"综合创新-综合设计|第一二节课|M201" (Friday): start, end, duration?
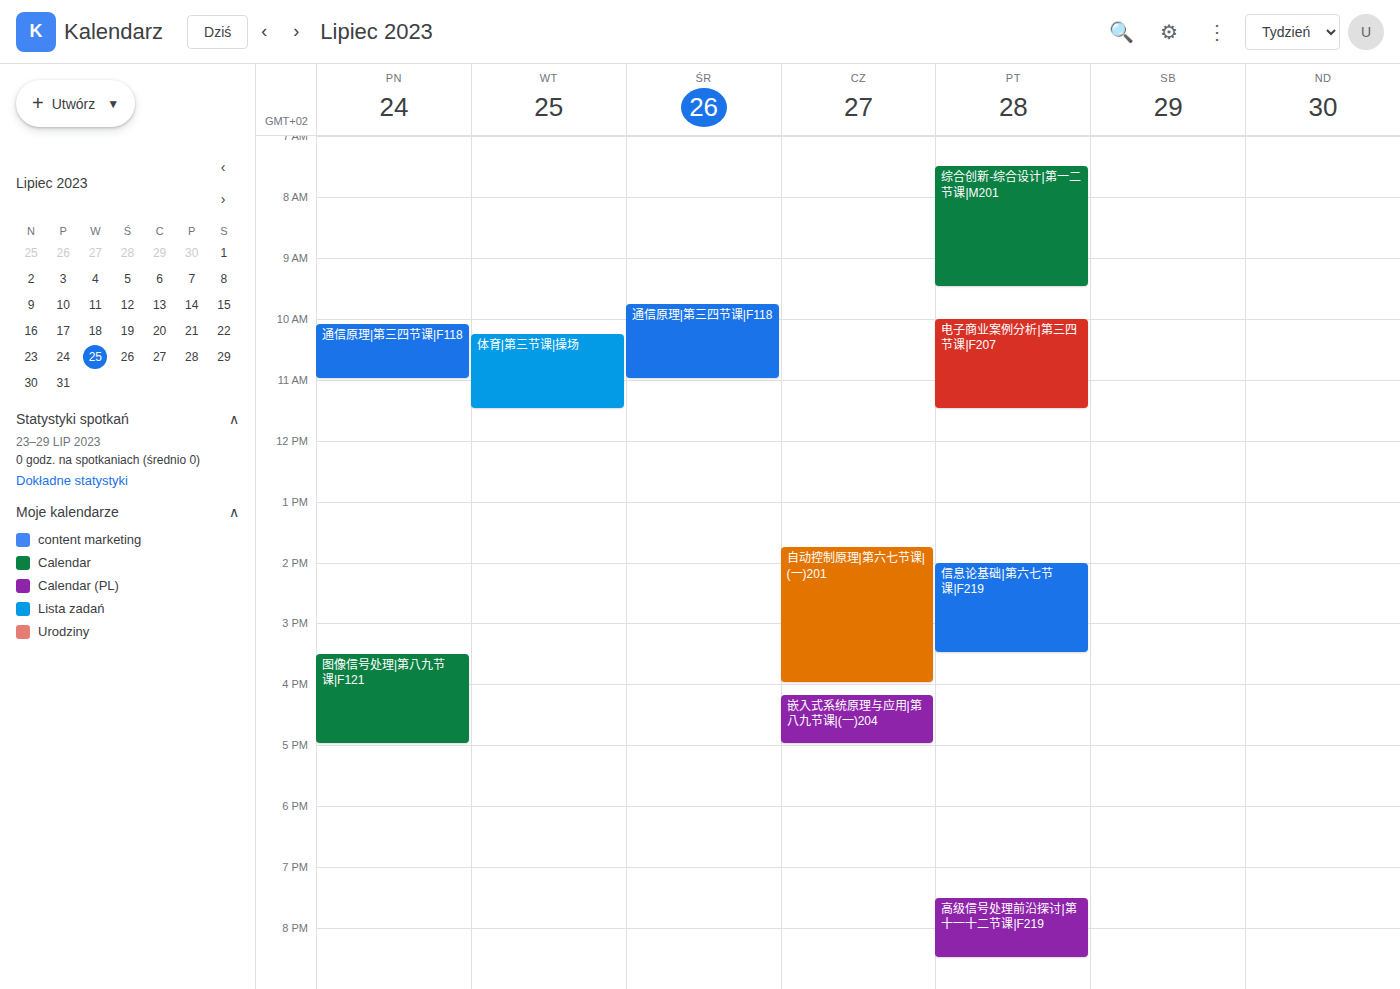
7:30 AM to 9:30 AM, 2 hours